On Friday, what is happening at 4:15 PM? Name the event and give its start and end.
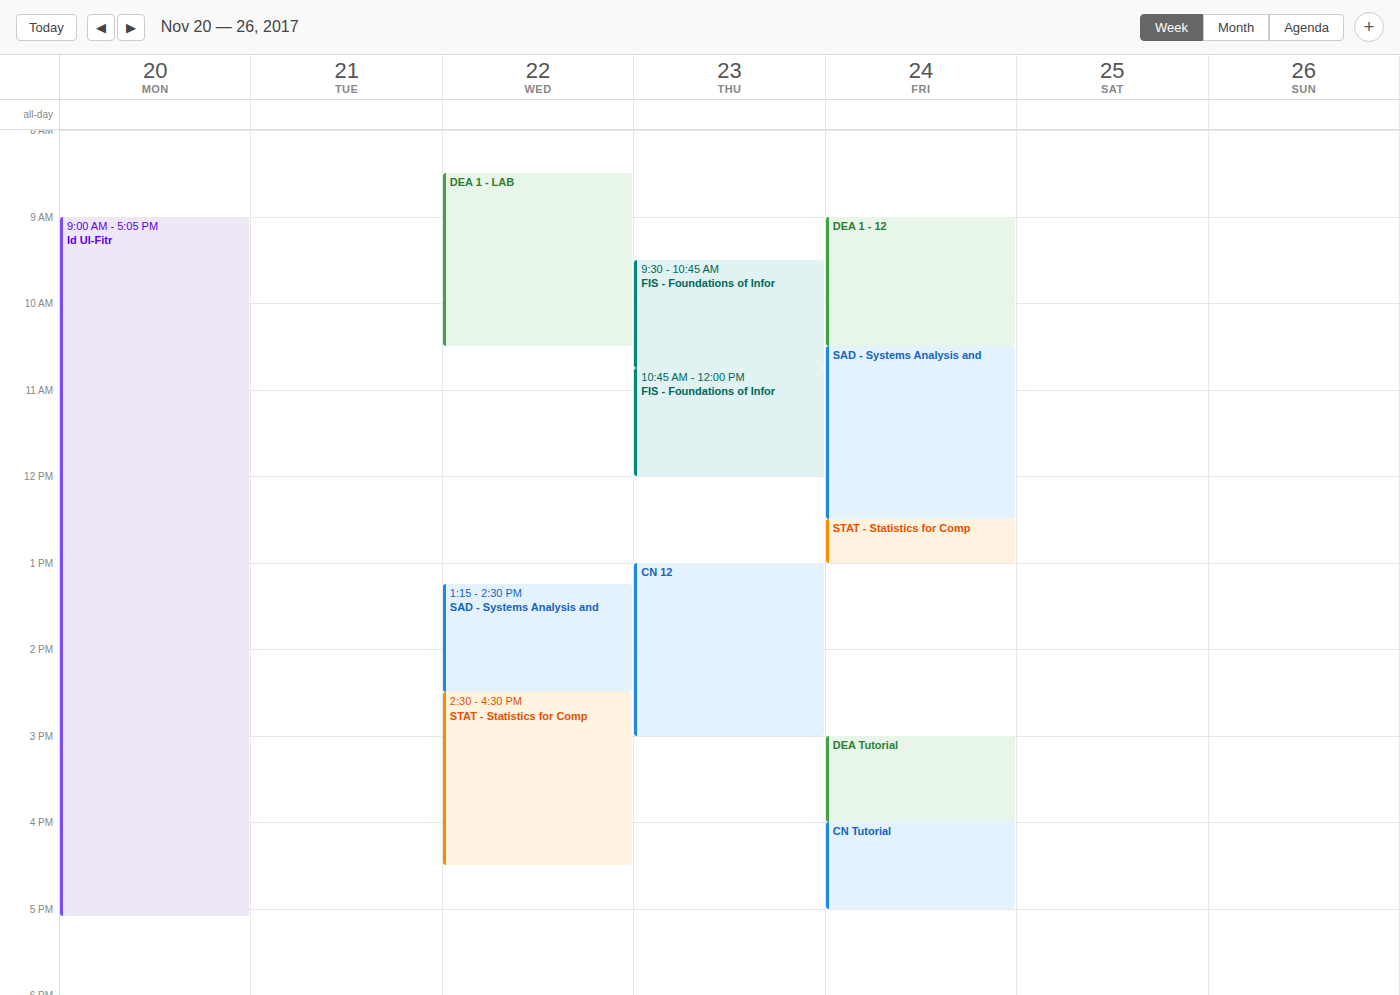
"CN Tutorial", 4:00 PM to 5:00 PM